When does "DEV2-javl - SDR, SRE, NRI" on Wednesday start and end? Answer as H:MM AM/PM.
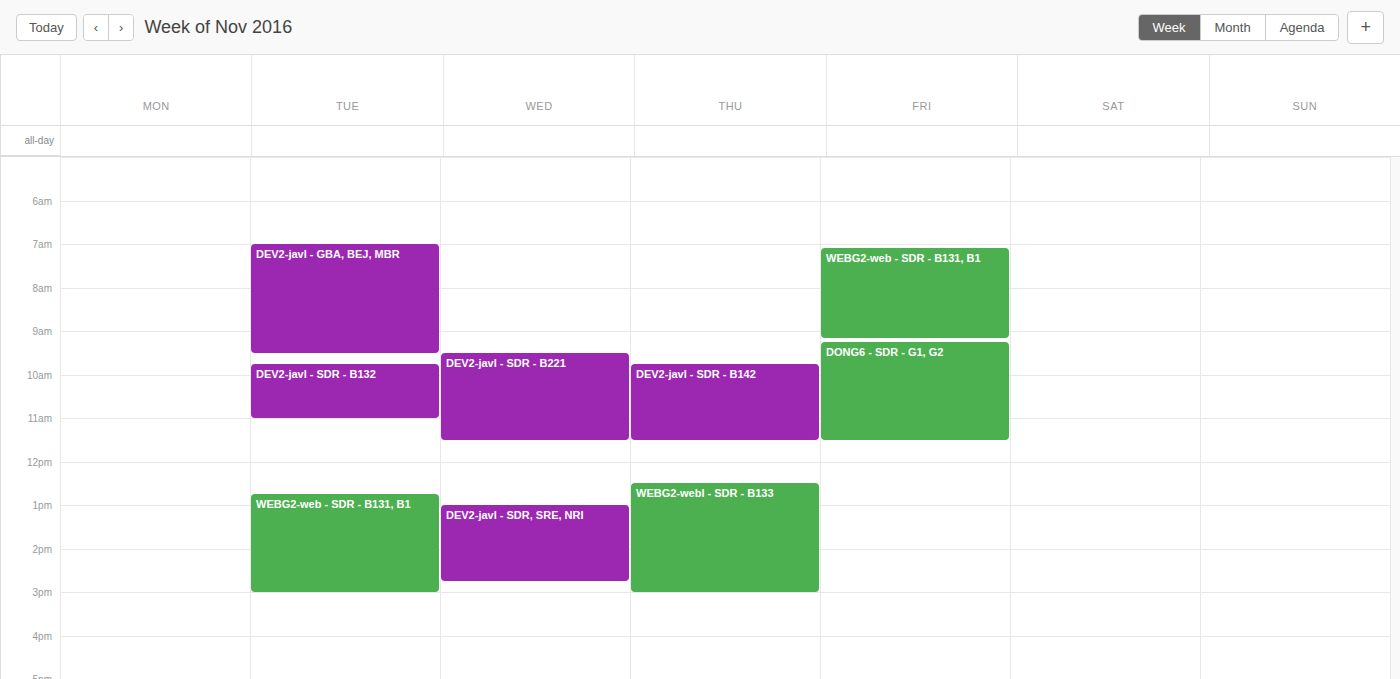
1:00 PM to 2:45 PM